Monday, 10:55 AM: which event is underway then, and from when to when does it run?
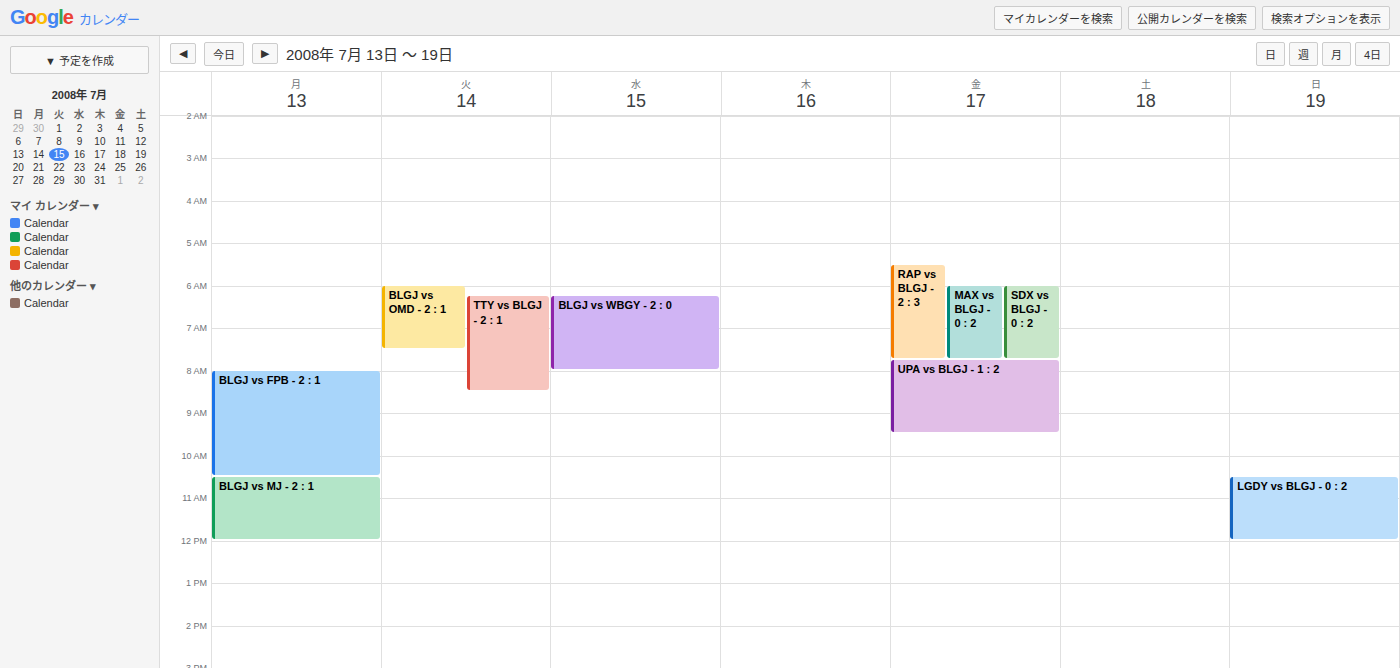
"BLGJ vs MJ - 2 : 1", 10:30 AM to 12:00 PM